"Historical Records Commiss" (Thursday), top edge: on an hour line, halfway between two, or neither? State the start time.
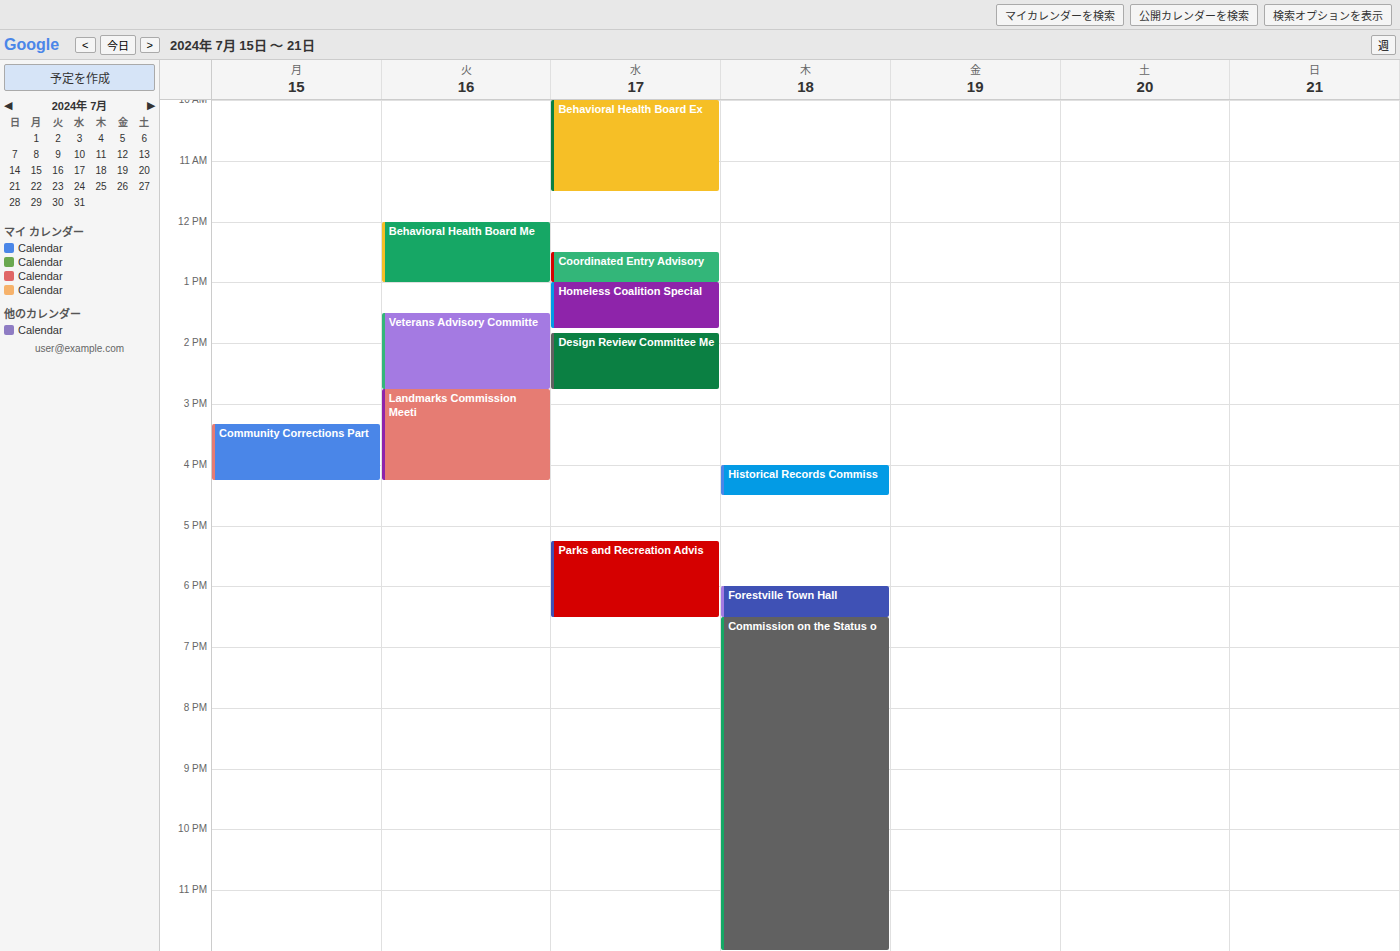
4:00 PM -- exactly on the 4 PM line.